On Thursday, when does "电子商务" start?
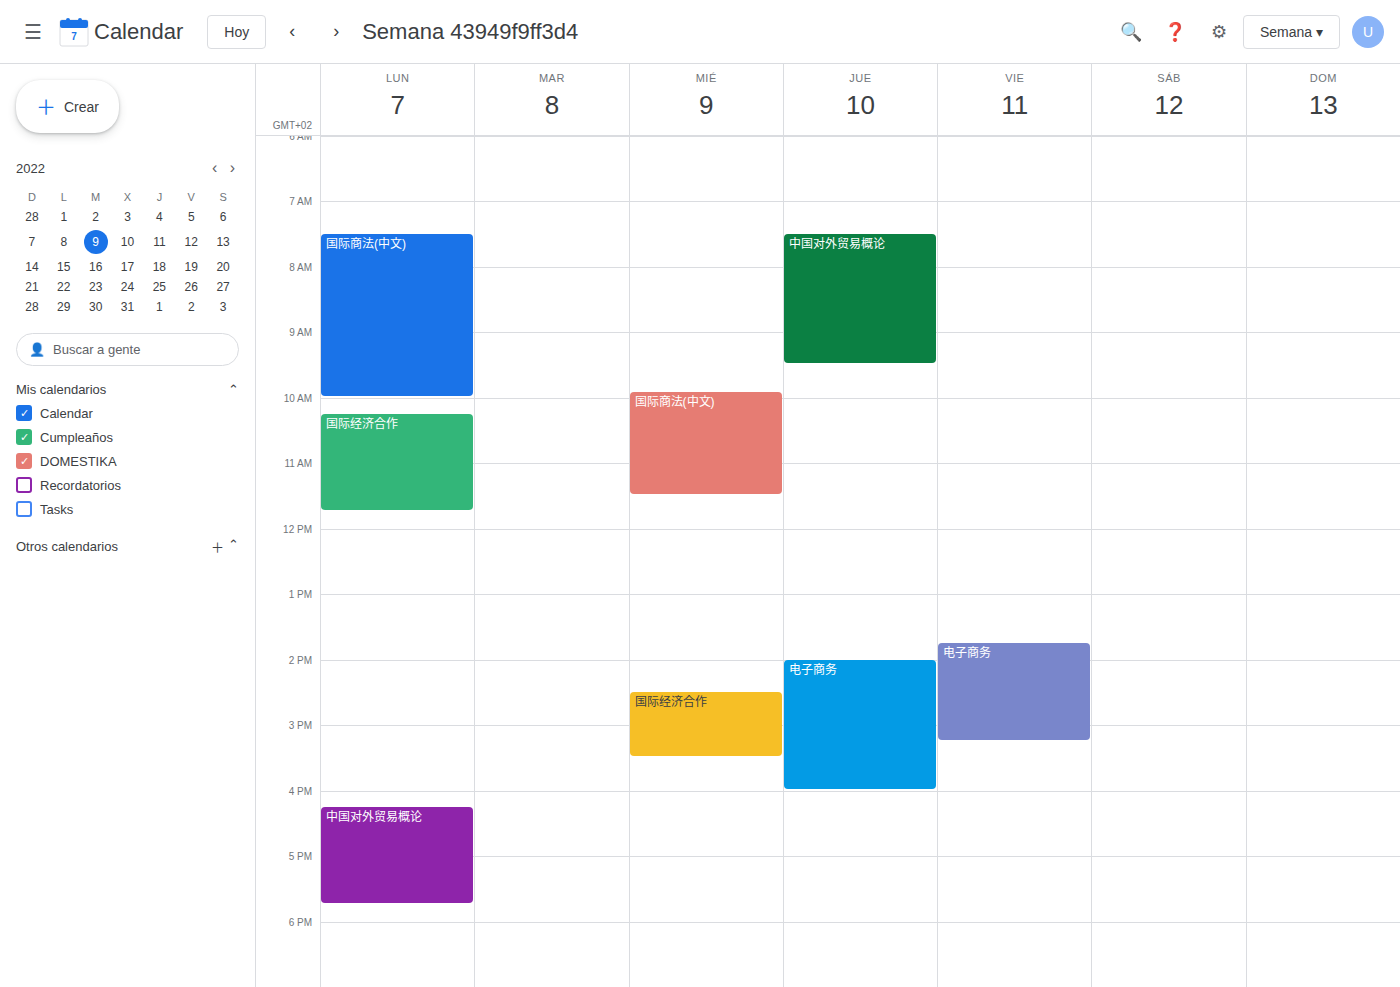
2:00 PM